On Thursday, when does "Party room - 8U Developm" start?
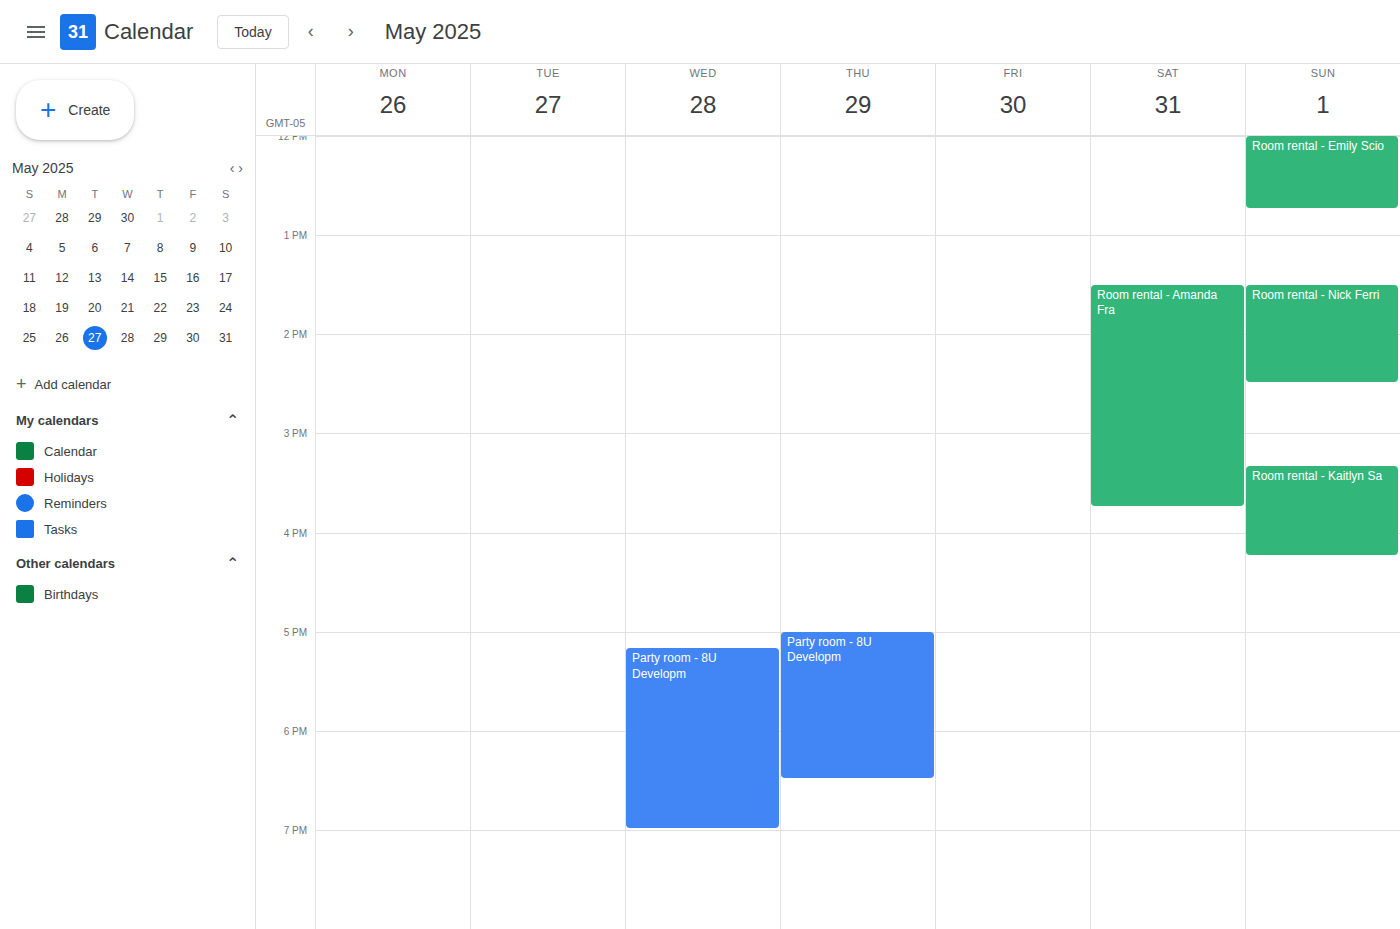
5:00 PM